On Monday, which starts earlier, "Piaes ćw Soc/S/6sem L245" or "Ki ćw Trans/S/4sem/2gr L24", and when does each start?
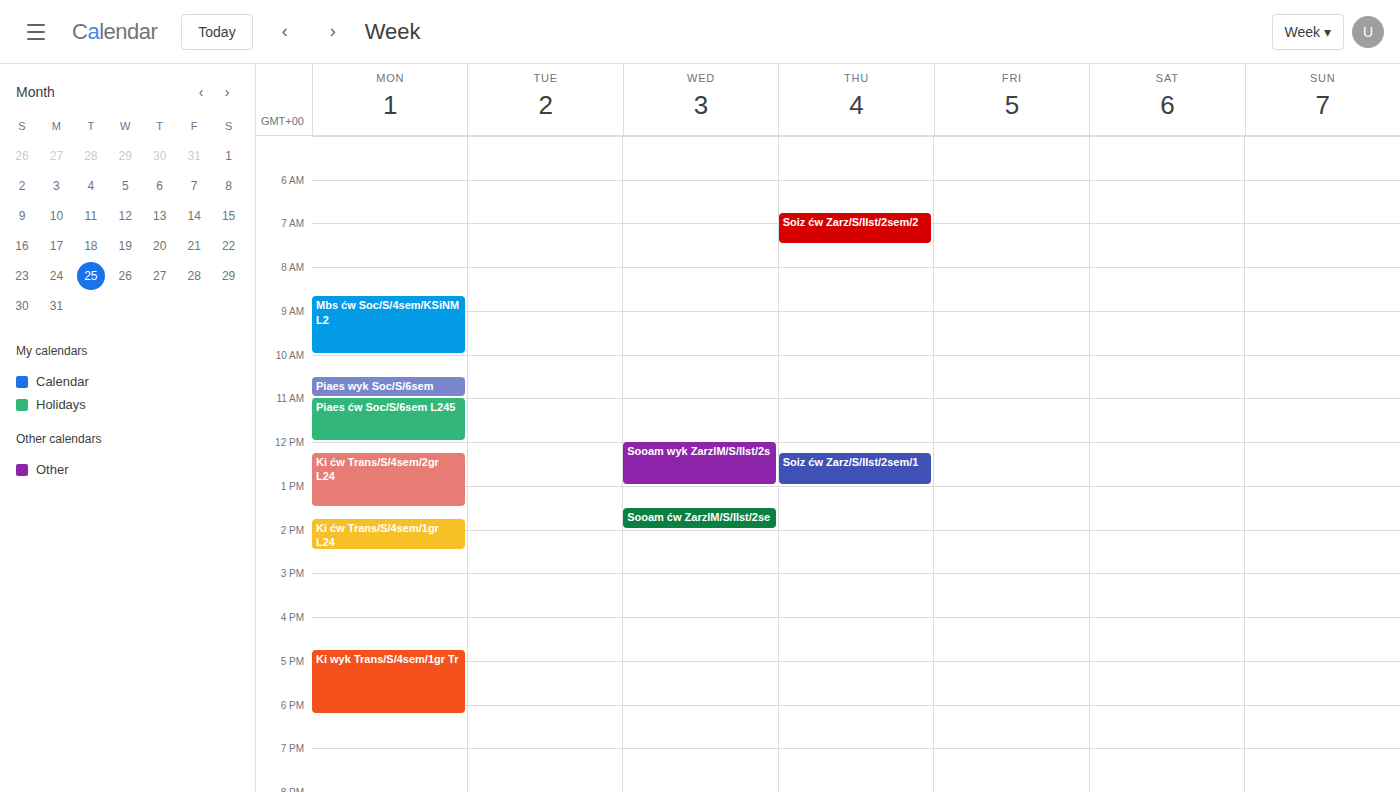
"Piaes ćw Soc/S/6sem L245" 11:00; "Ki ćw Trans/S/4sem/2gr L24" 12:15.